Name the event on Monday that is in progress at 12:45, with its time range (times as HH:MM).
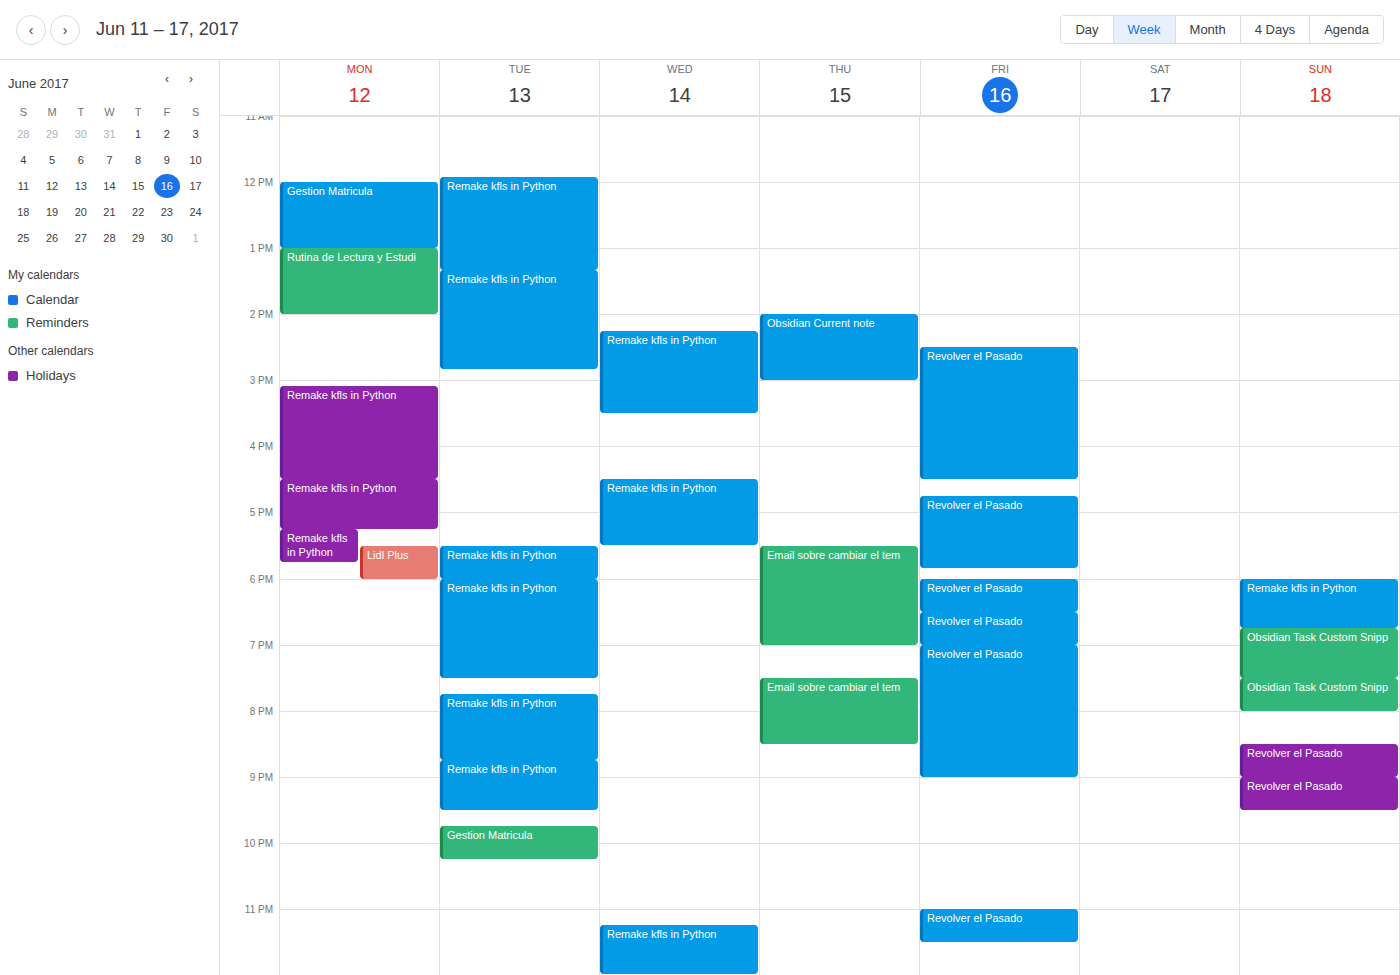
"Gestion Matricula", 12:00 to 13:00